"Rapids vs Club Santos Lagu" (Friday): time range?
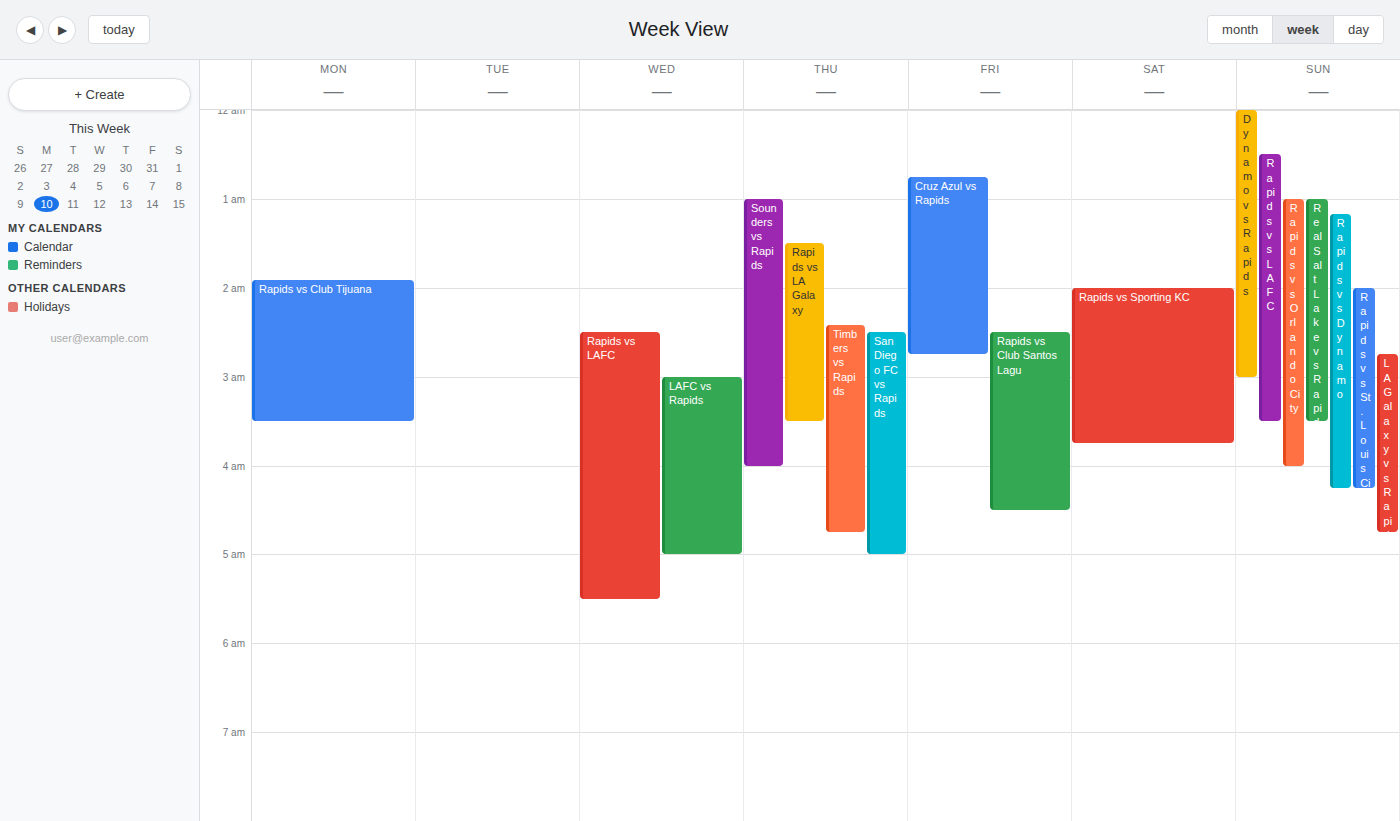
2:30 AM to 4:30 AM